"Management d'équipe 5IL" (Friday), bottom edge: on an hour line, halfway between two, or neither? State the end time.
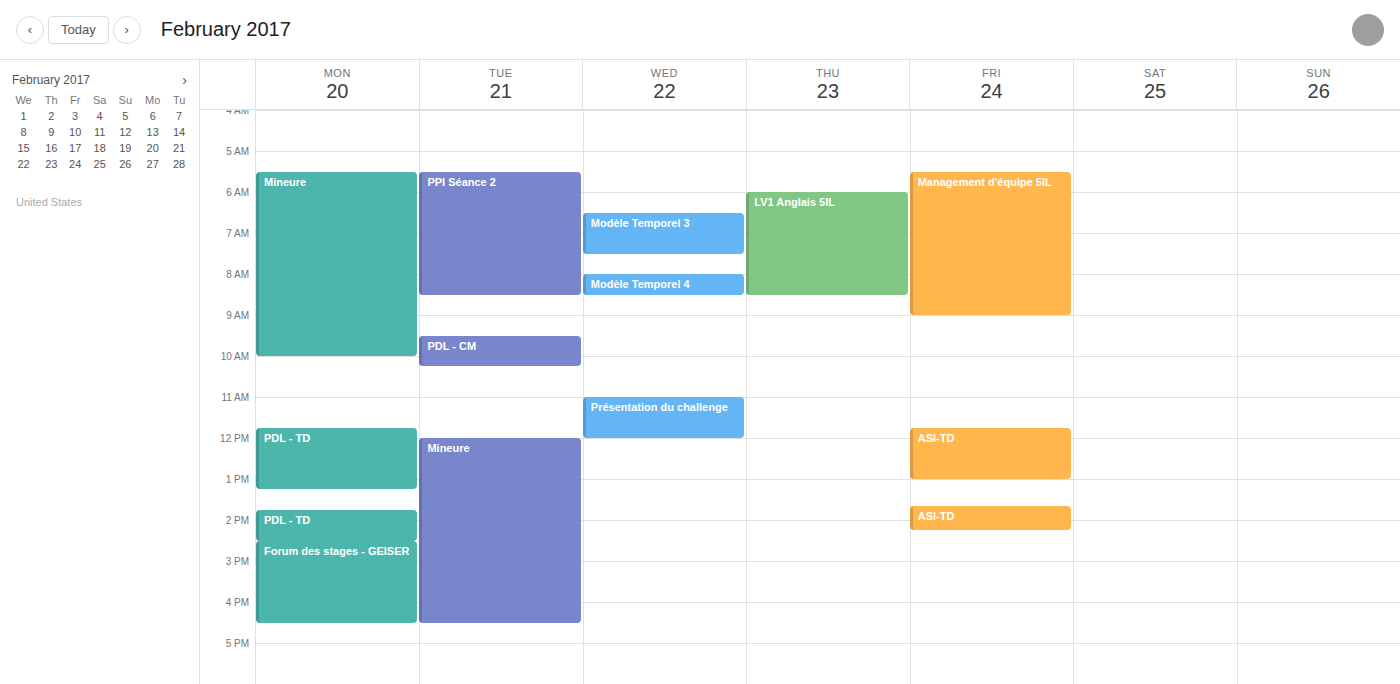
9:00 AM -- exactly on the 9 AM line.